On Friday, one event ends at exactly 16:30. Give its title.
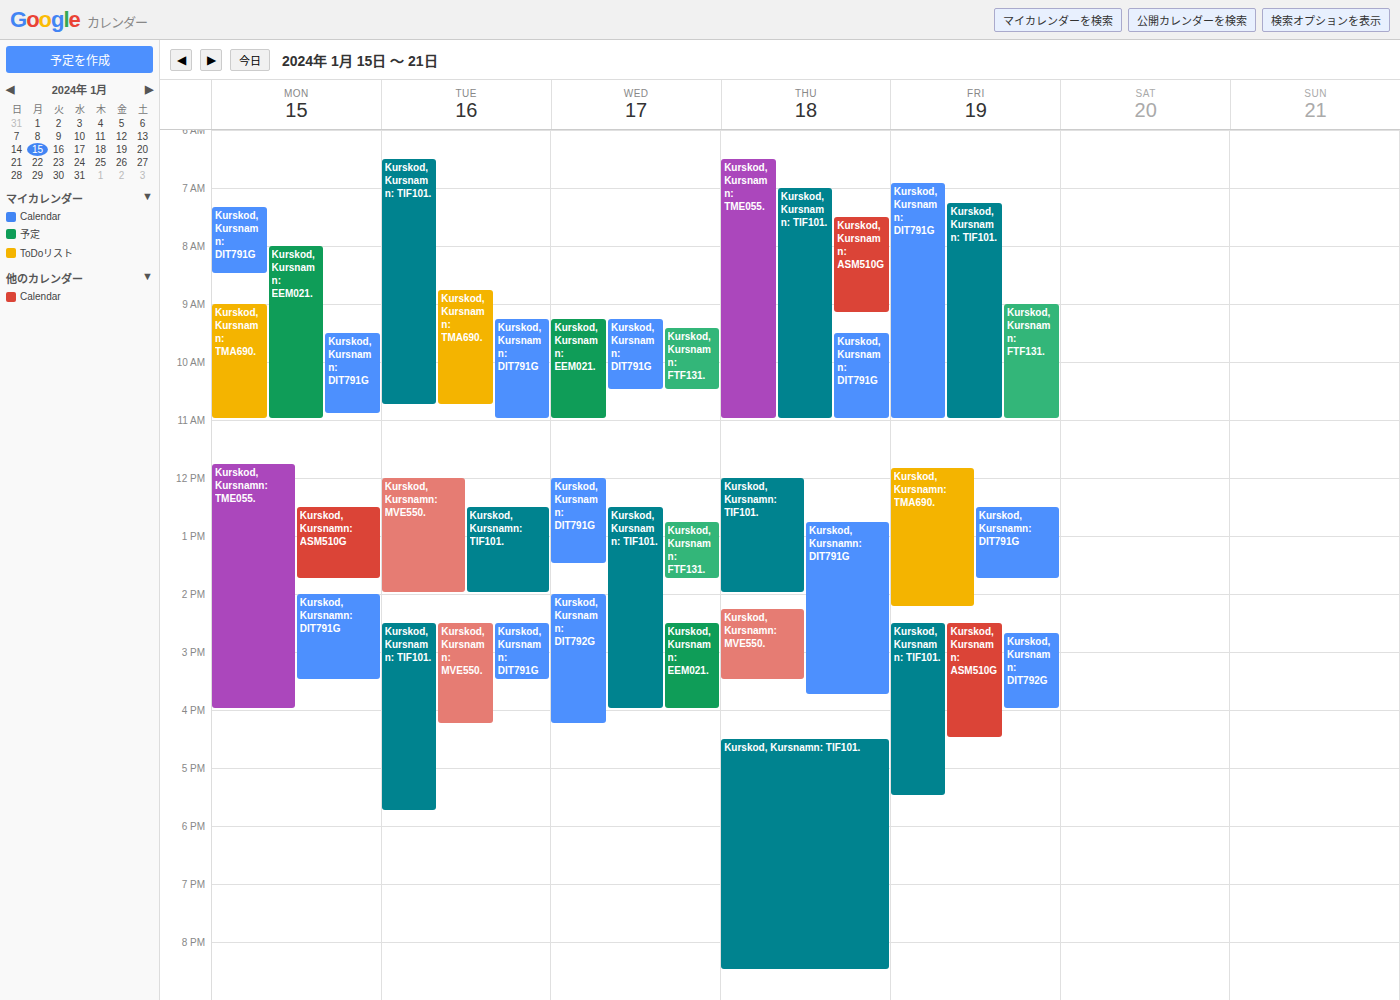
"Kurskod, Kursnamn: ASM510G"